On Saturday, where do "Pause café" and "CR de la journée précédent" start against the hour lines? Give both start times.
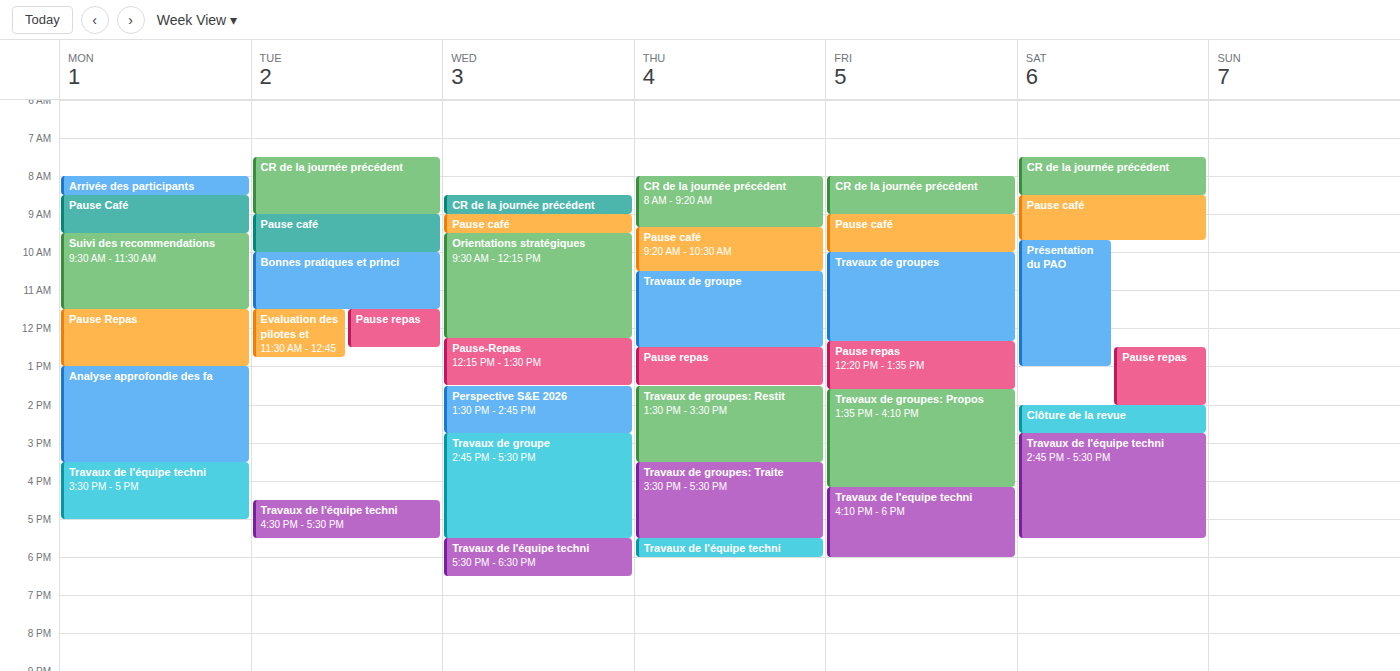
"Pause café": 08:30, halfway between the 08:00 and 09:00 lines. "CR de la journée précédent": 07:30, halfway between the 07:00 and 08:00 lines.